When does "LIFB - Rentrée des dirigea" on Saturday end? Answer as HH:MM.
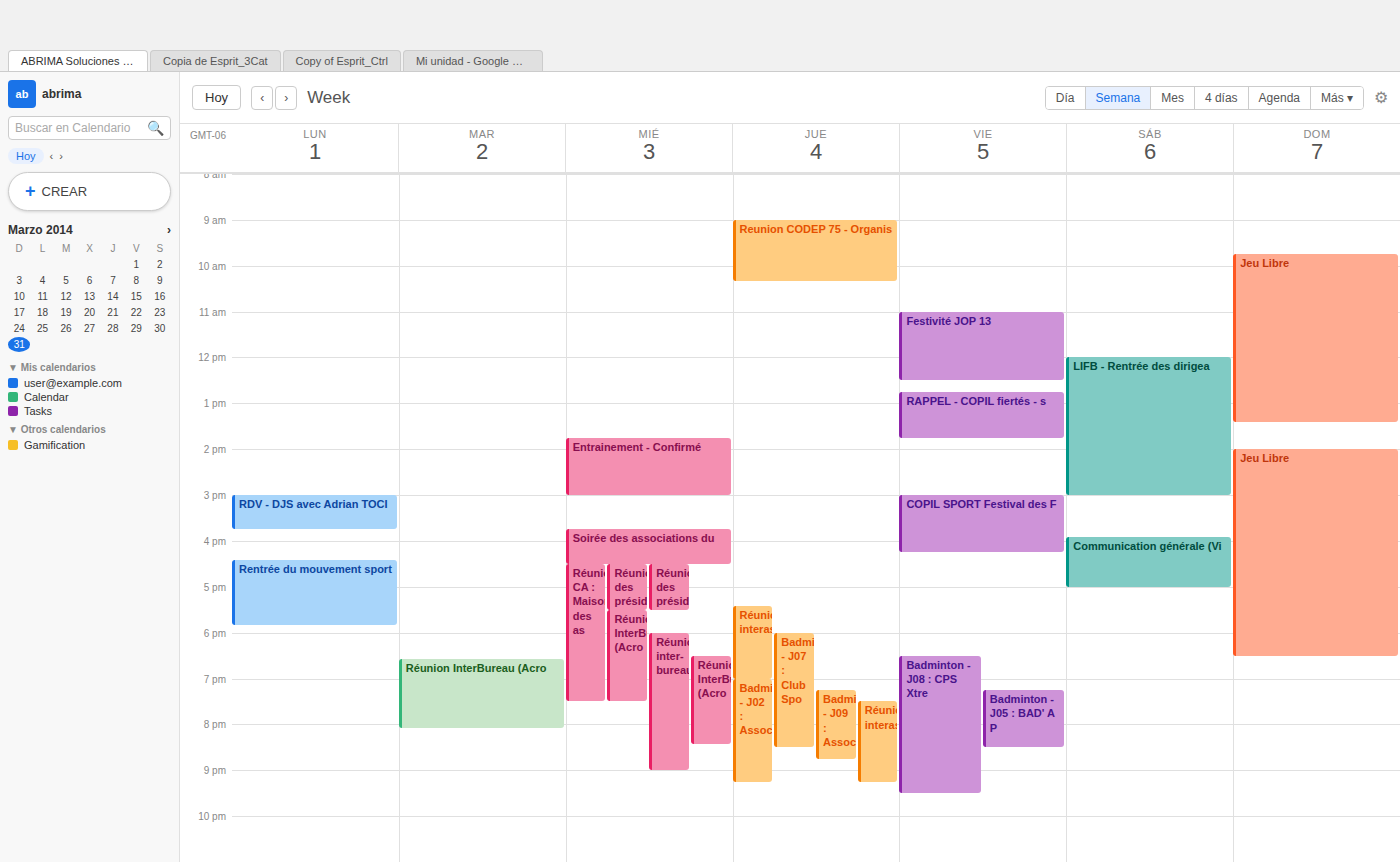
15:00